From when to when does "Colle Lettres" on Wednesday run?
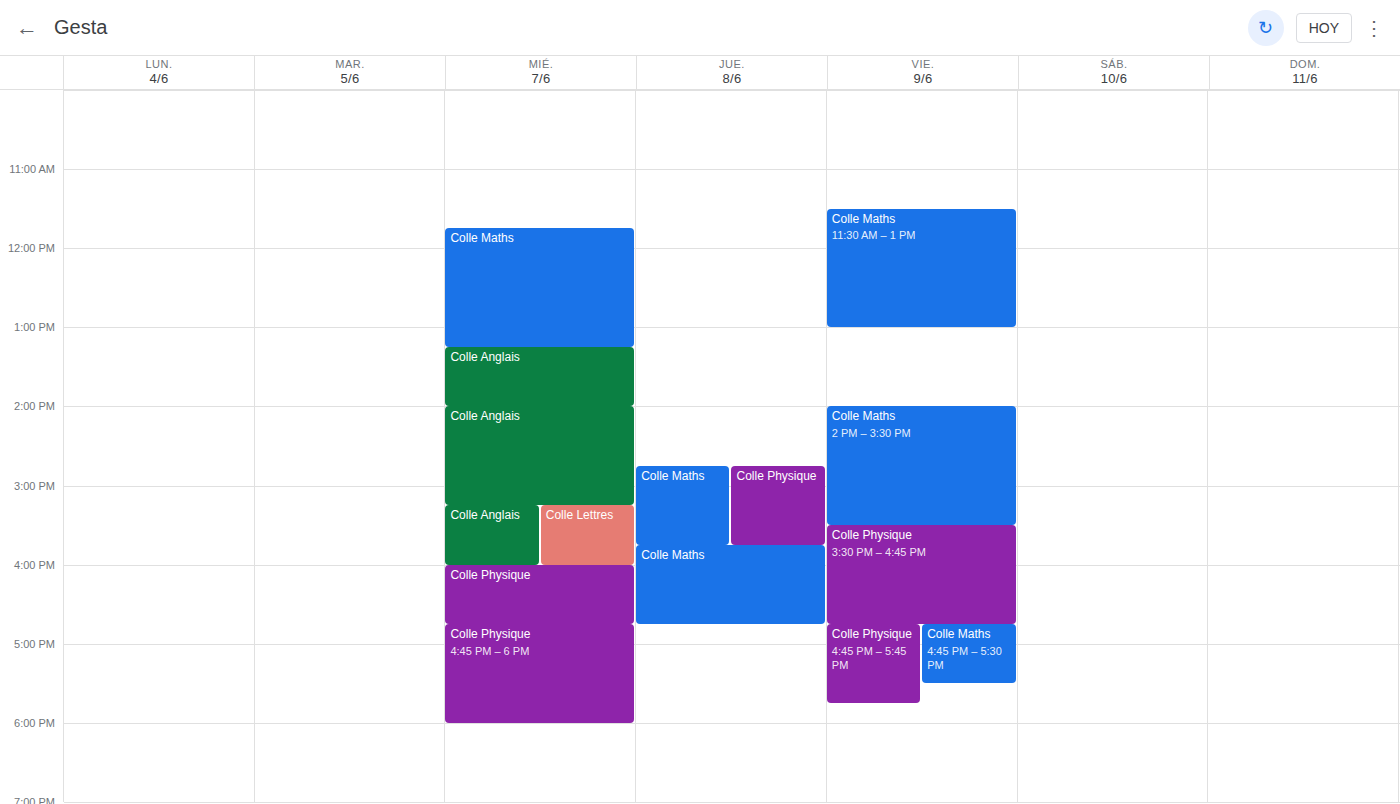
3:15 PM to 4:00 PM